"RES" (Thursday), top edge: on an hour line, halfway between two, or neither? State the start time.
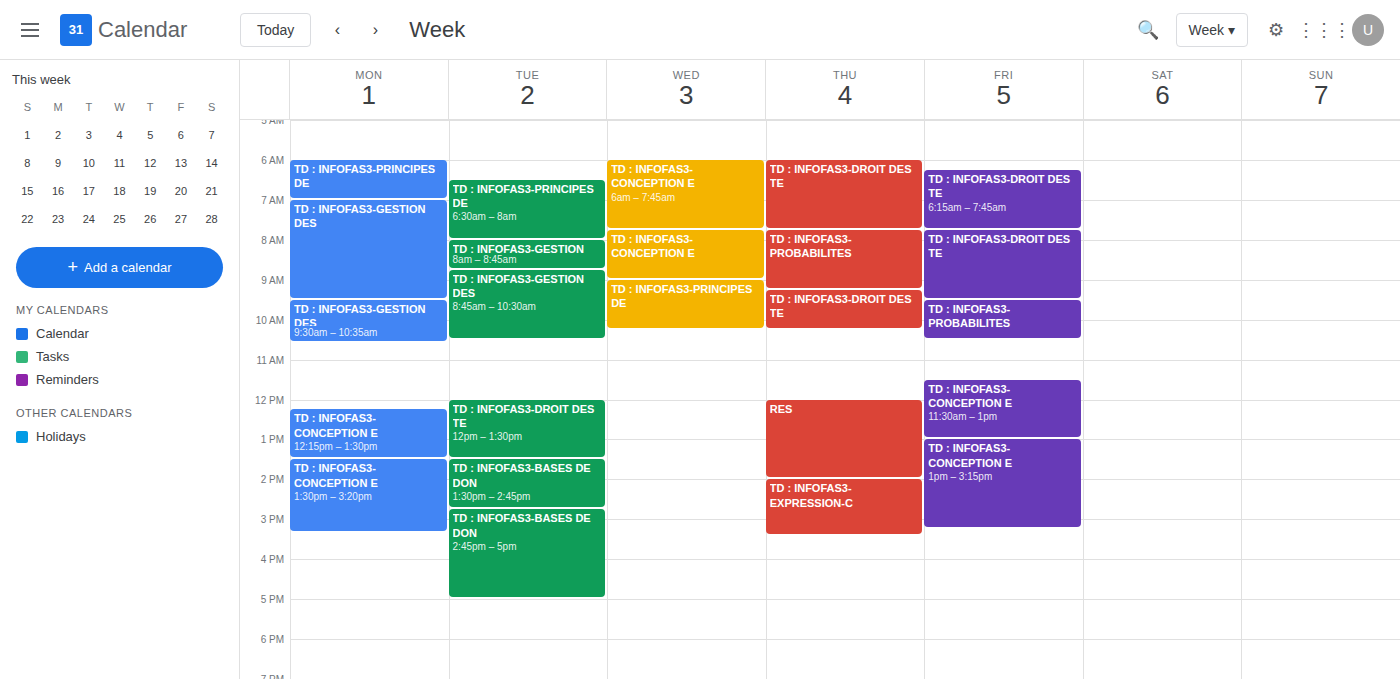
12:00 PM -- exactly on the 12 PM line.